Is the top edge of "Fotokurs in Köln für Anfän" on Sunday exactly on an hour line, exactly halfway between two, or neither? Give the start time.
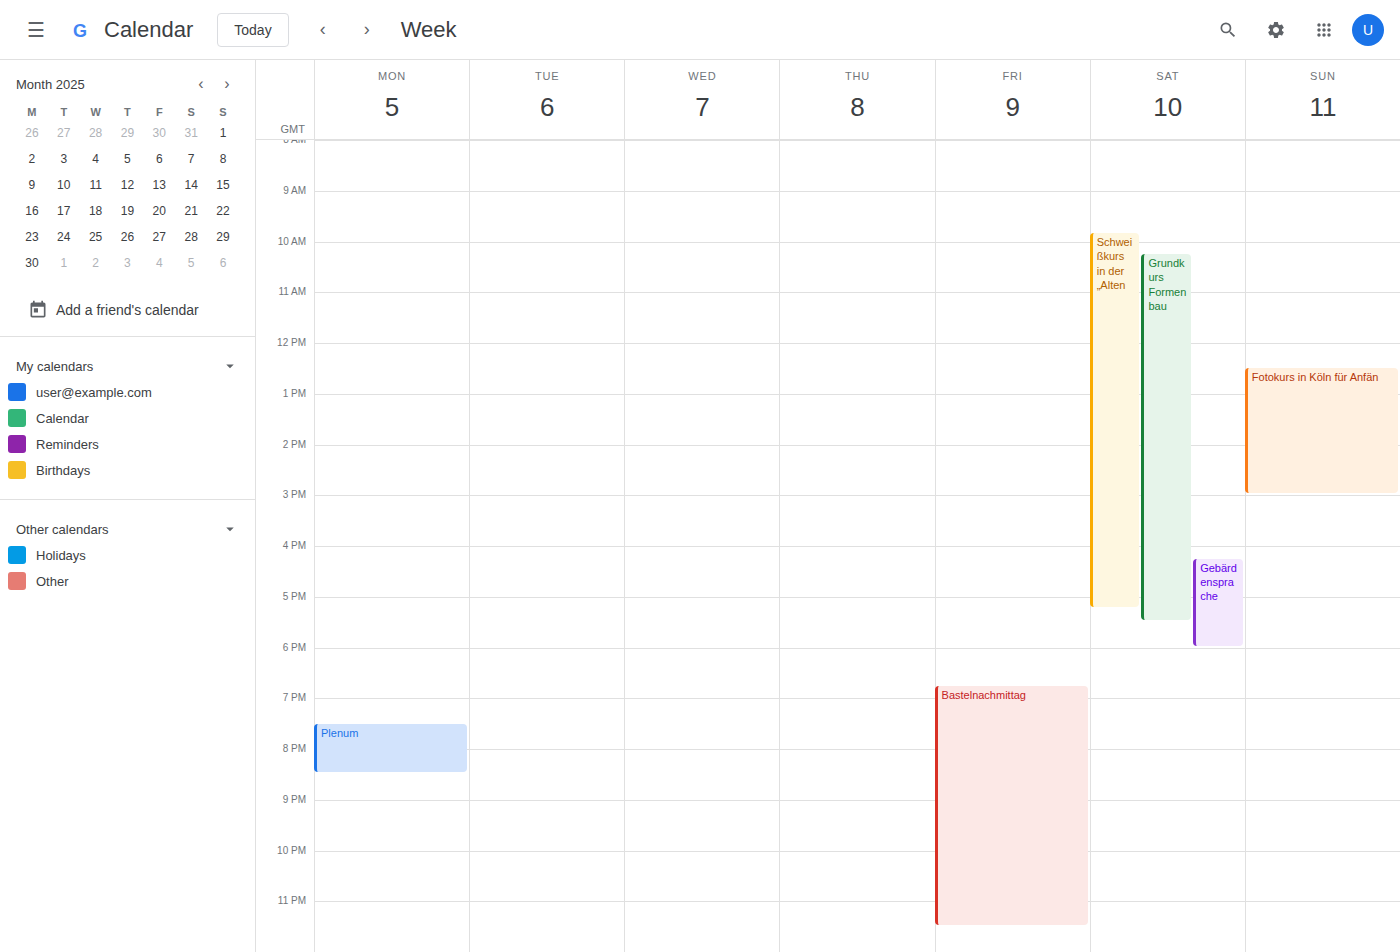
12:30 PM -- halfway between the 12 PM and 1 PM lines.